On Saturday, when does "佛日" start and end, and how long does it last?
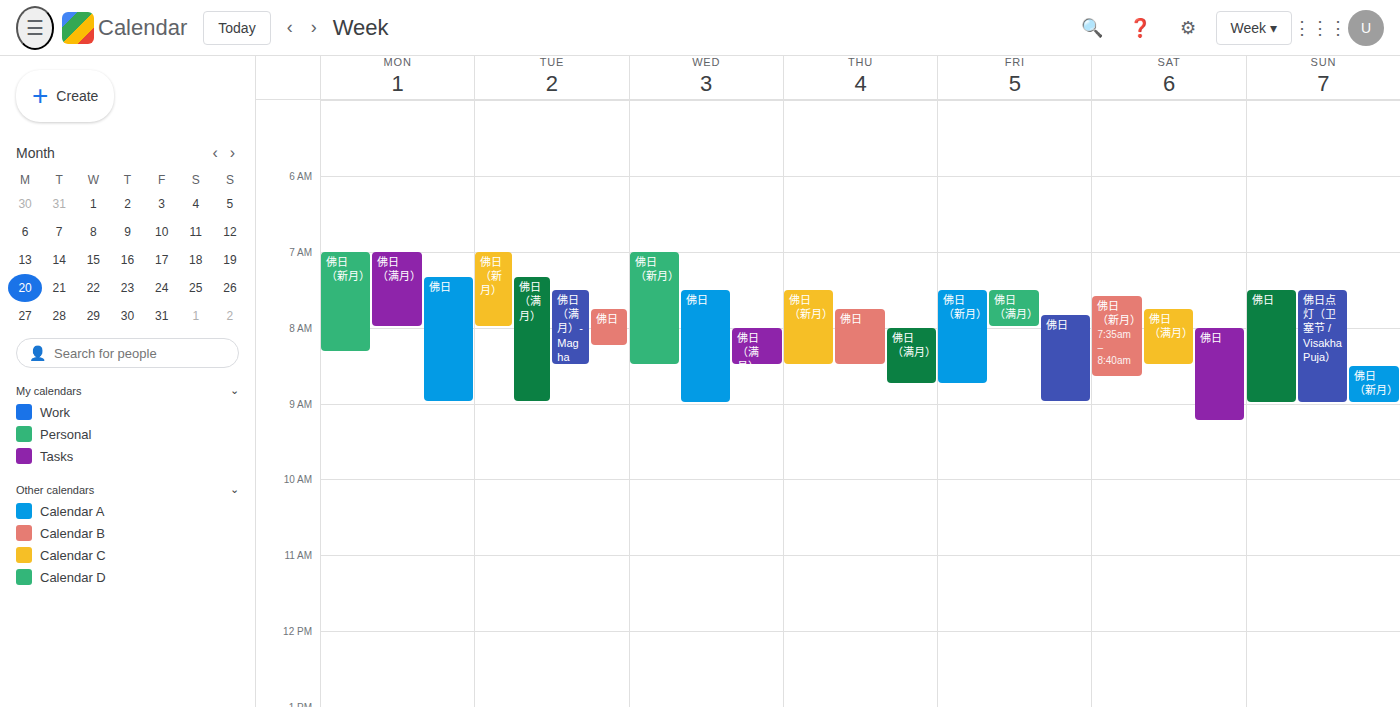
8:00 AM to 9:15 AM, 1 hour 15 minutes